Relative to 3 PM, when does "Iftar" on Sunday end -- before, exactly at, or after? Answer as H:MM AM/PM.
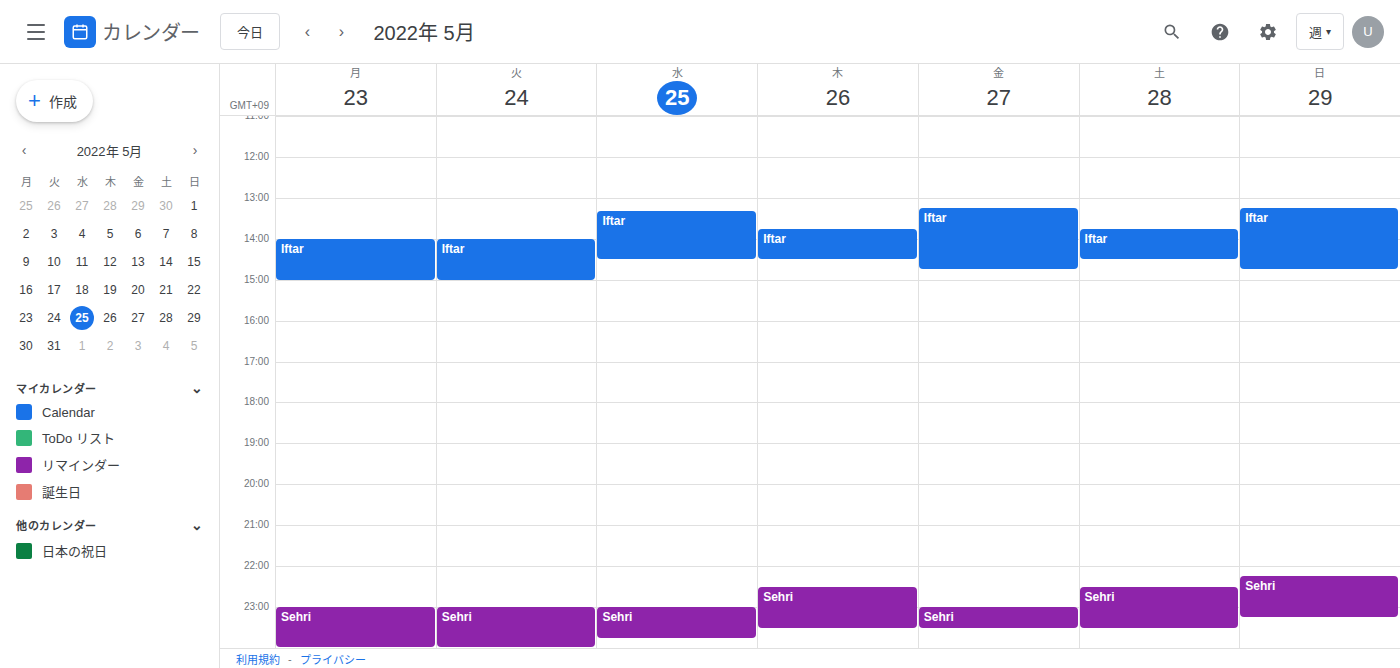
2:45 PM -- before 3 PM, 15 minutes above the 3 PM line.